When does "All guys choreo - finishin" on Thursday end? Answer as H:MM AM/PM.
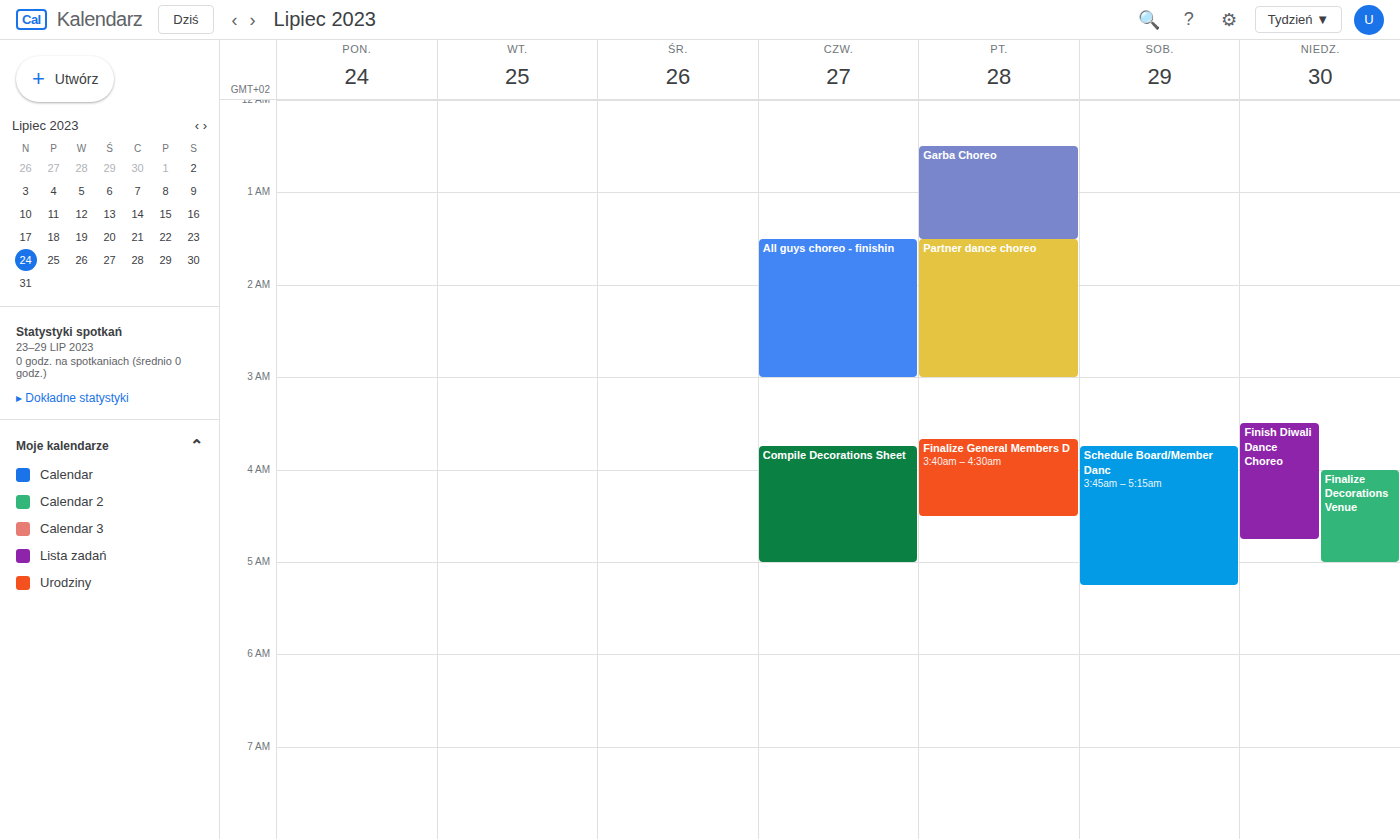
3:00 AM